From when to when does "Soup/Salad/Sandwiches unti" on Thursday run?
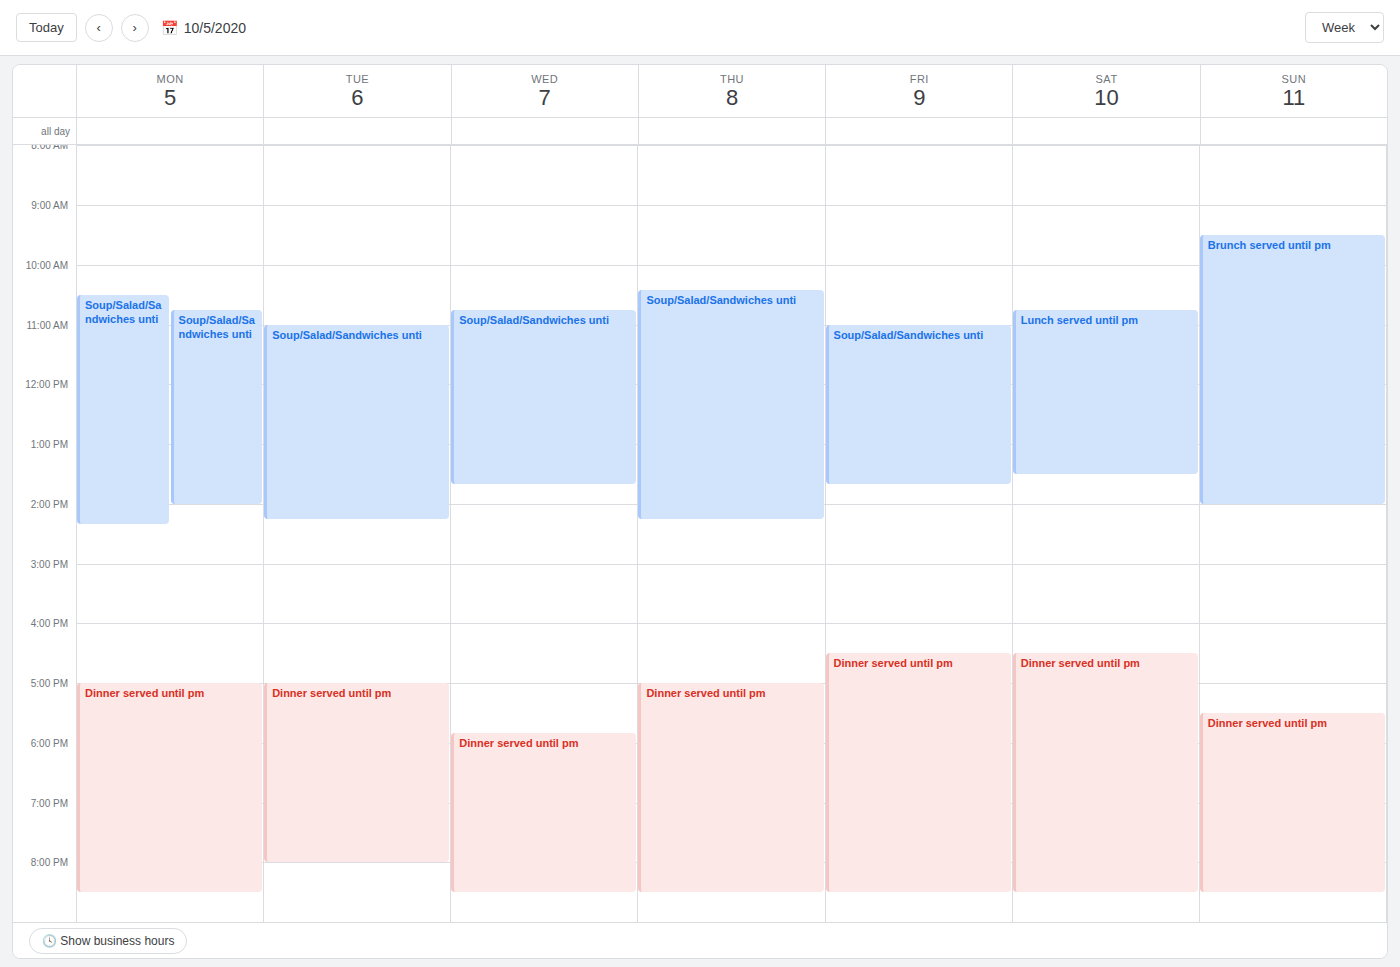
10:25 AM to 2:15 PM